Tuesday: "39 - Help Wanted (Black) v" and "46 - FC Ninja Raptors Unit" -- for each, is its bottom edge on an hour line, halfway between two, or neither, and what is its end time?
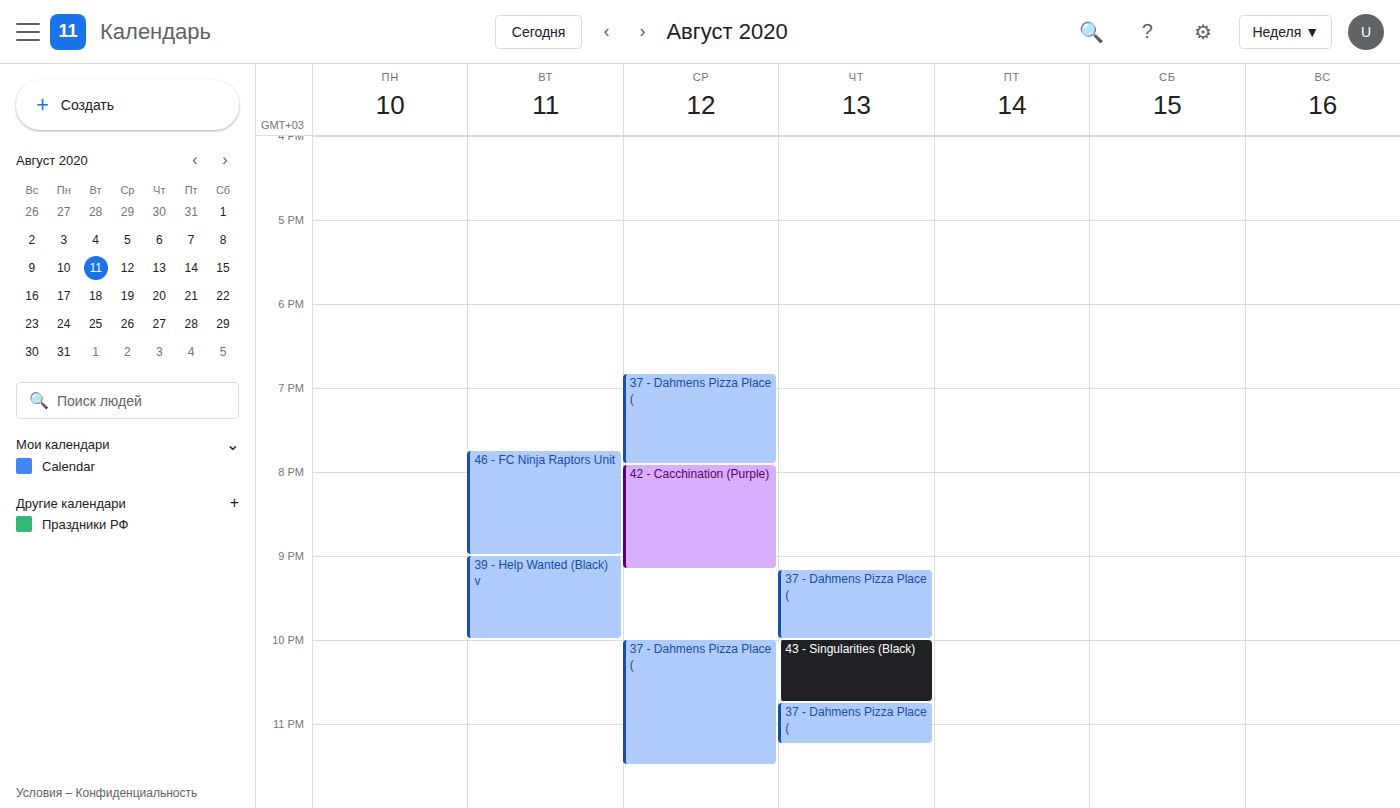
"39 - Help Wanted (Black) v": 10:00 PM, exactly on the 10 PM line. "46 - FC Ninja Raptors Unit": 9:00 PM, exactly on the 9 PM line.